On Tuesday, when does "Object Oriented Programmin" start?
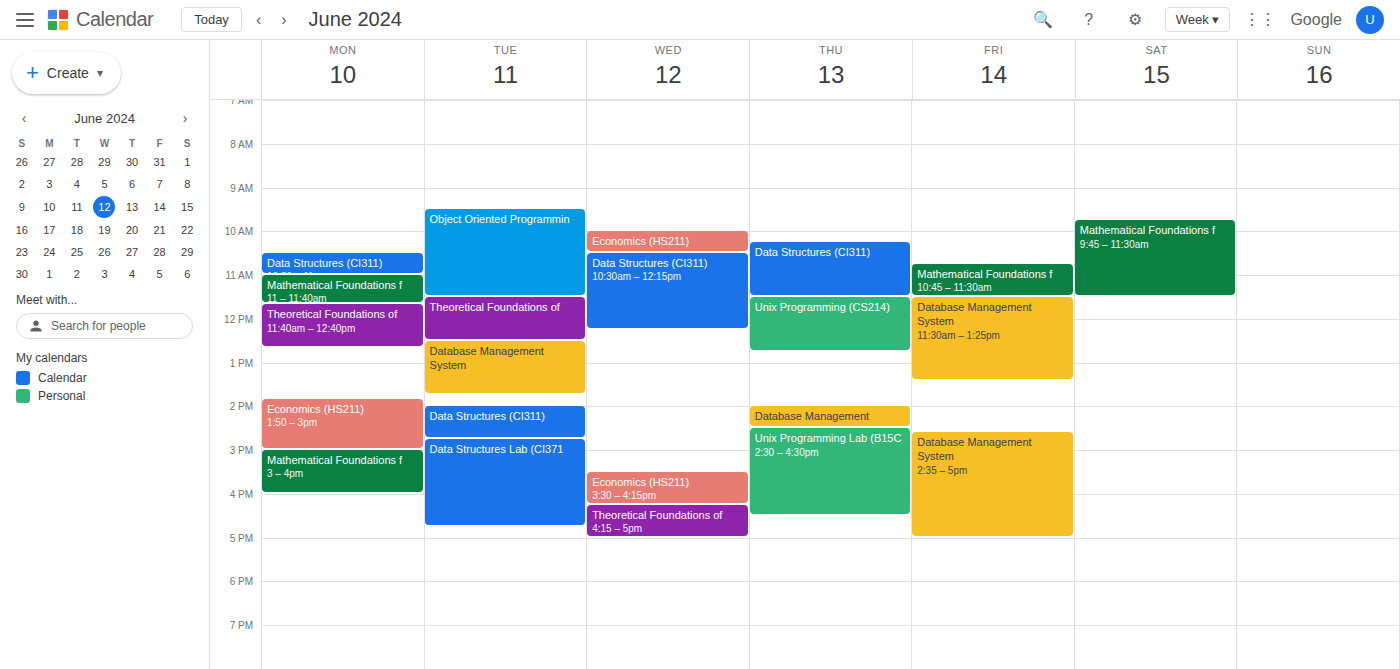
9:30 AM